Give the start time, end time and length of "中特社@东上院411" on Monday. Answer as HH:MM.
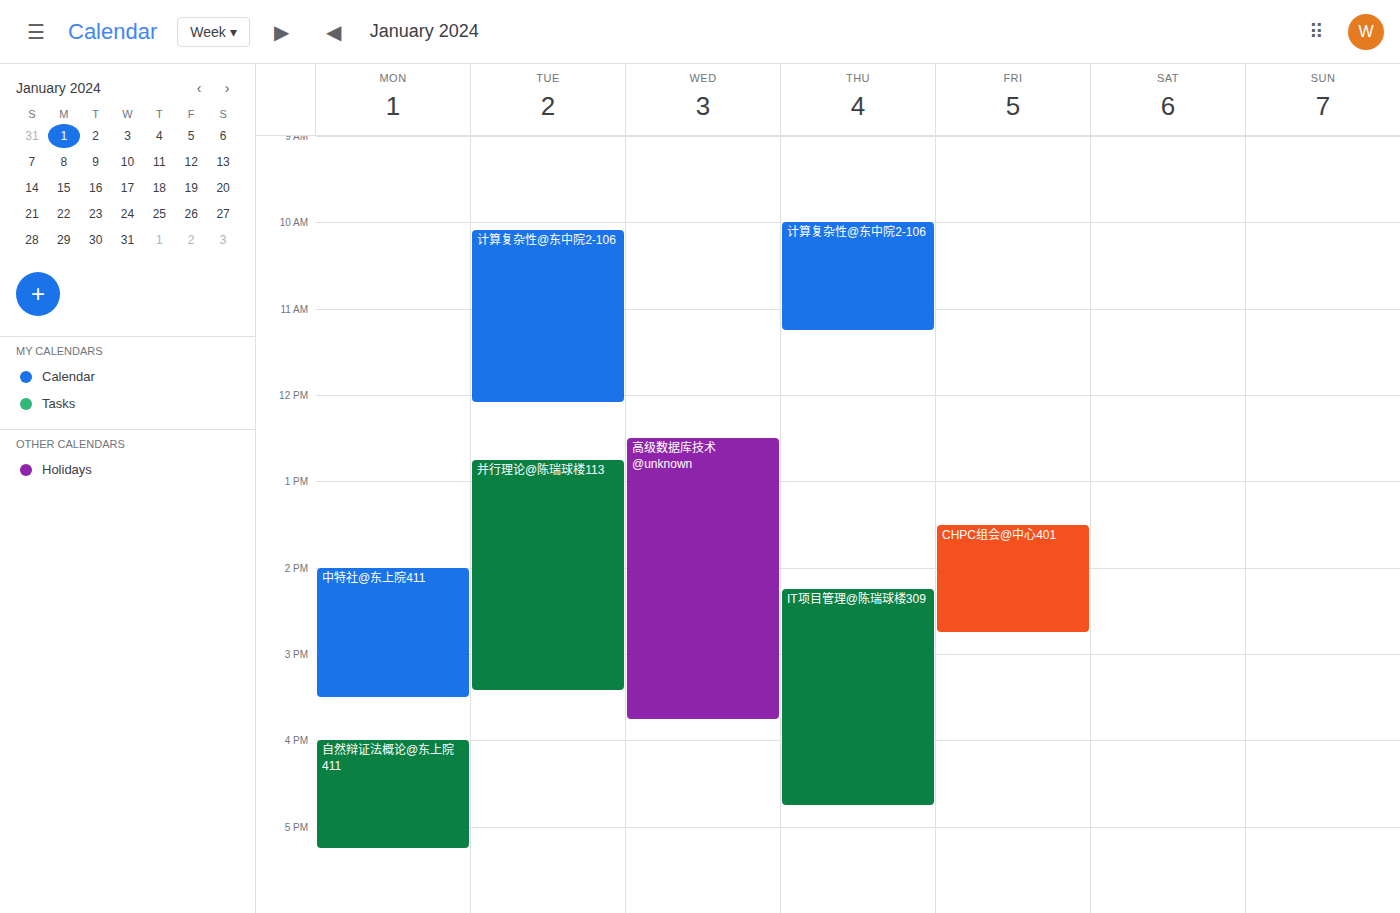
14:00 to 15:30, 1 hour 30 minutes